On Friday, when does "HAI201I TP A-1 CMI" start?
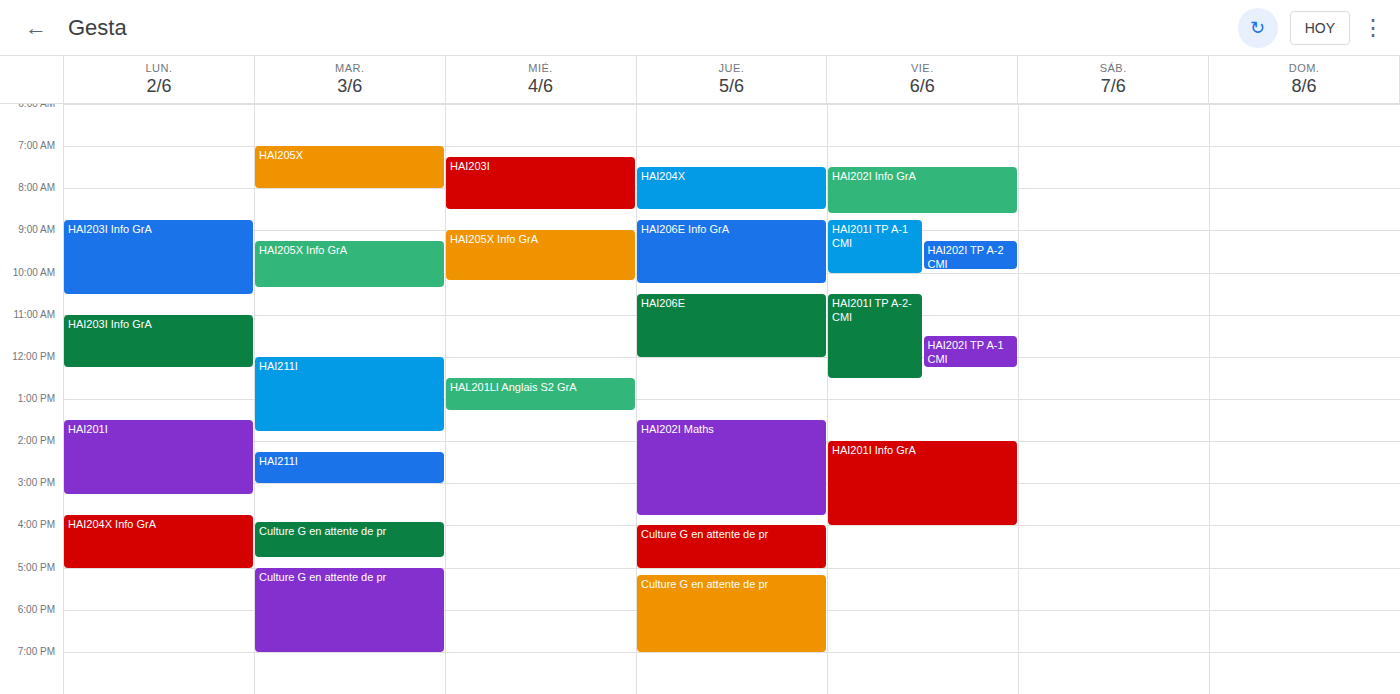
08:45